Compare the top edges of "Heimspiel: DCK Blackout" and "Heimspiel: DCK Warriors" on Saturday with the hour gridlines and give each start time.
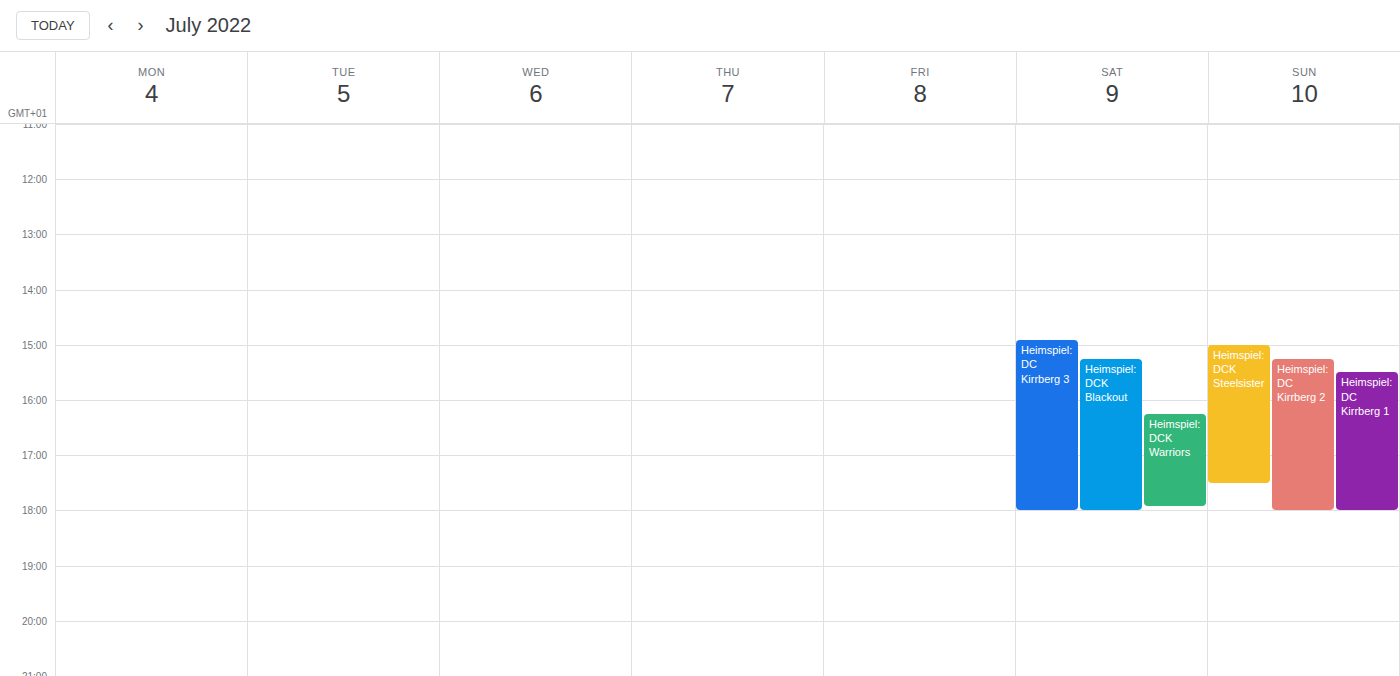
"Heimspiel: DCK Blackout": 3:15 PM, neither: a quarter of the way from the 3 PM line to the 4 PM line. "Heimspiel: DCK Warriors": 4:15 PM, neither: a quarter of the way from the 4 PM line to the 5 PM line.